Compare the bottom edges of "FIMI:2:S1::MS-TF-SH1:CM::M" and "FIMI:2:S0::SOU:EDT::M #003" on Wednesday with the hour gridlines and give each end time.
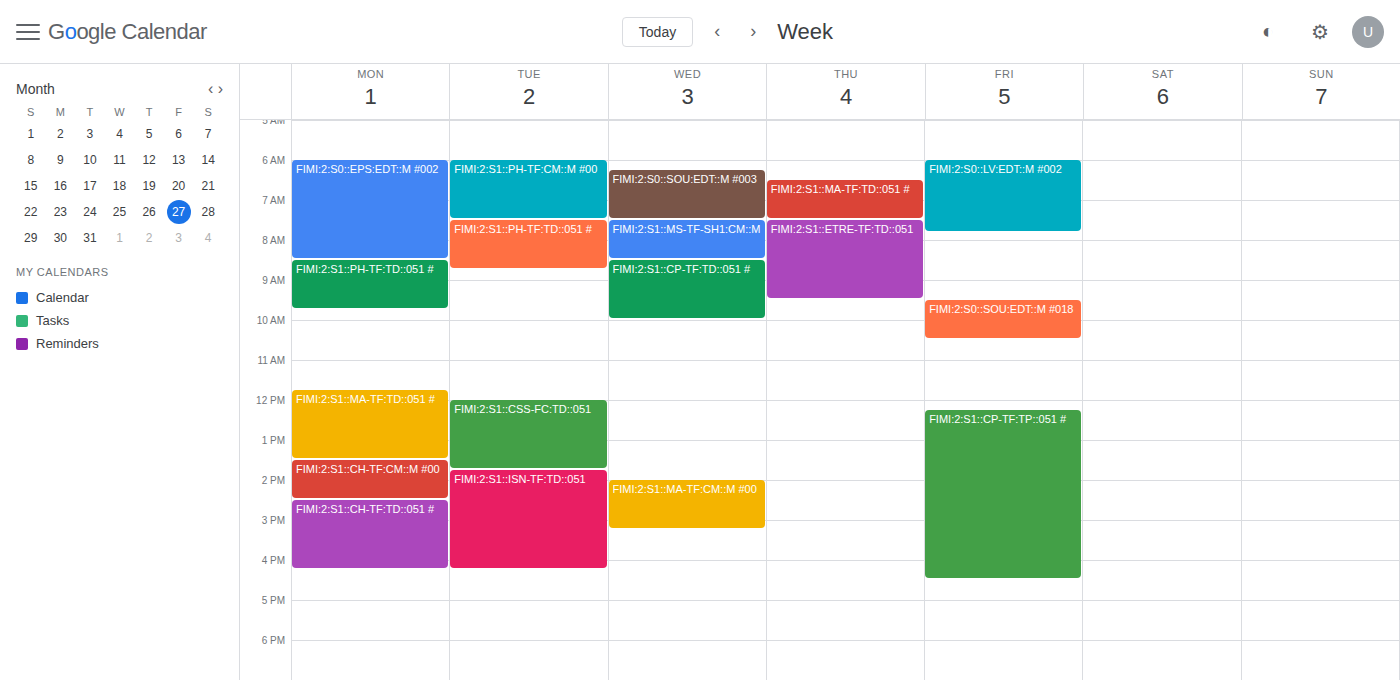
"FIMI:2:S1::MS-TF-SH1:CM::M": 8:30 AM, halfway between the 8 AM and 9 AM lines. "FIMI:2:S0::SOU:EDT::M #003": 7:30 AM, halfway between the 7 AM and 8 AM lines.